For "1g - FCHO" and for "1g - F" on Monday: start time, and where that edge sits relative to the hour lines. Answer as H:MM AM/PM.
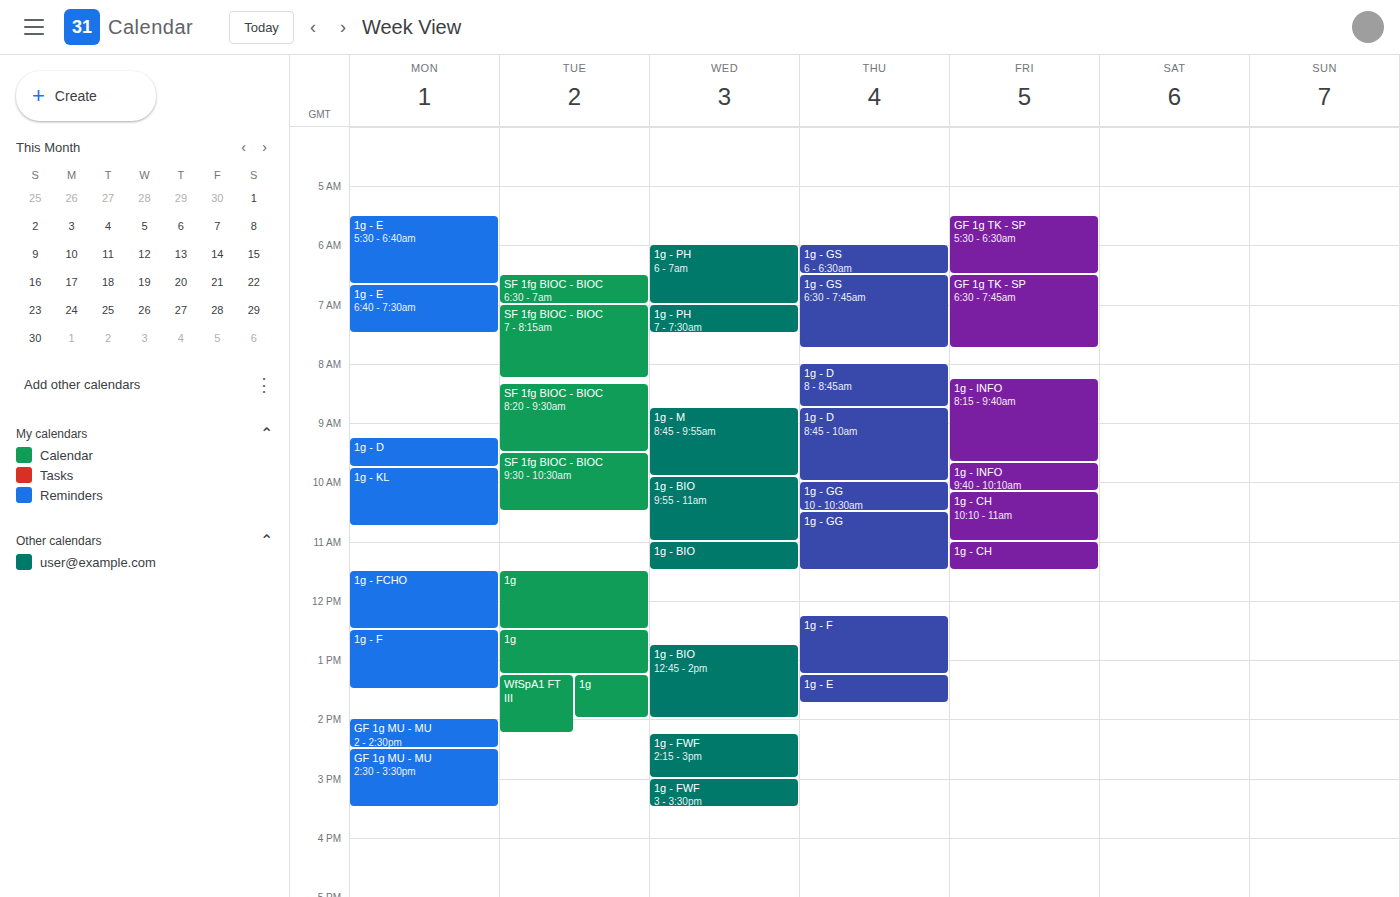
"1g - FCHO": 11:30 AM, halfway between the 11 AM and 12 PM lines. "1g - F": 12:30 PM, halfway between the 12 PM and 1 PM lines.